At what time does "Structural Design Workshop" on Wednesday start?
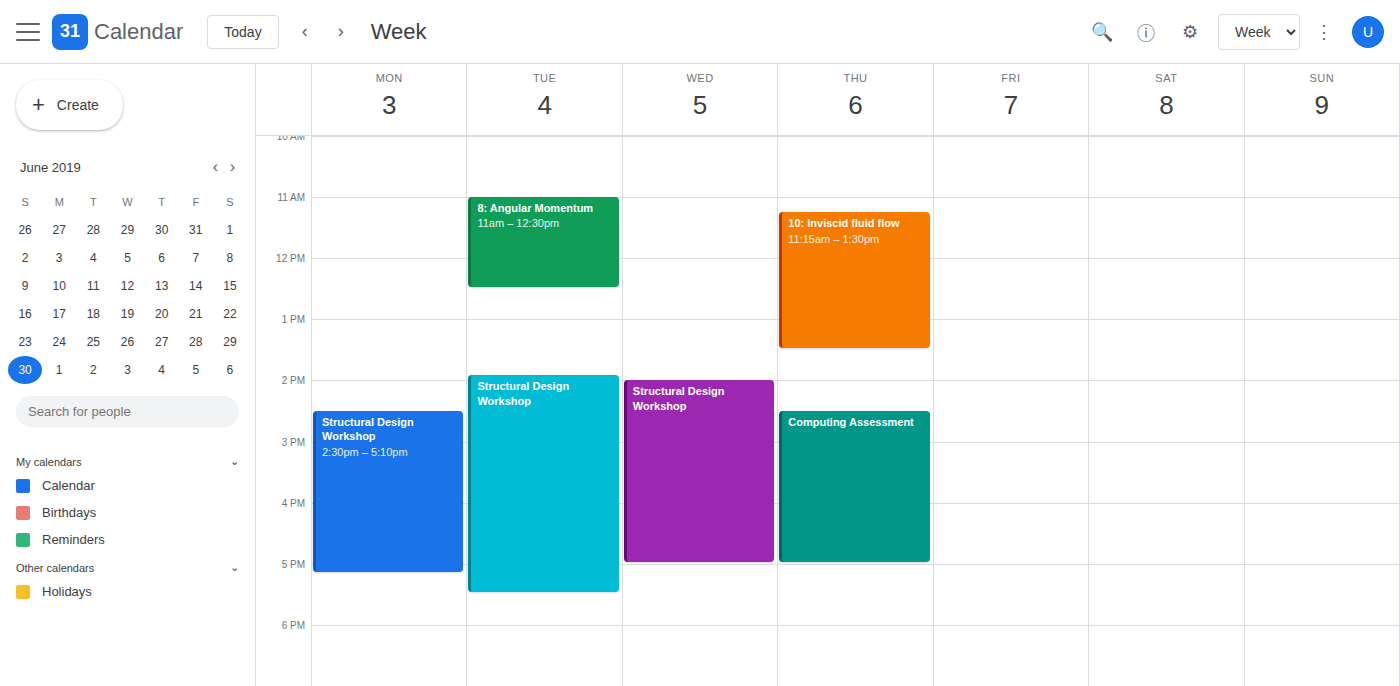
2:00 PM